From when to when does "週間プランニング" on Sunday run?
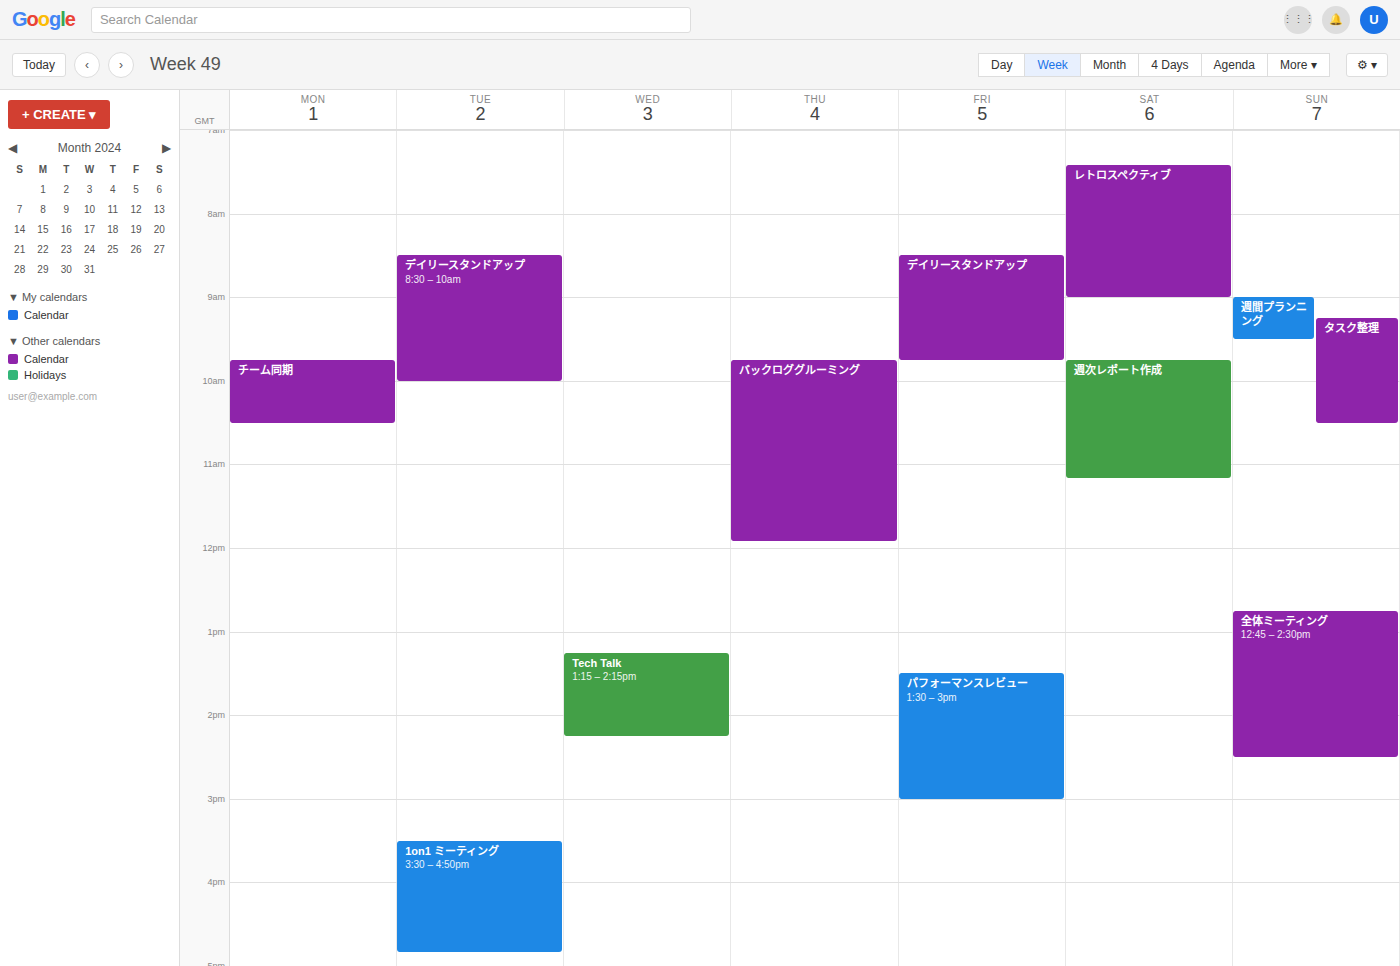
9:00 AM to 9:30 AM